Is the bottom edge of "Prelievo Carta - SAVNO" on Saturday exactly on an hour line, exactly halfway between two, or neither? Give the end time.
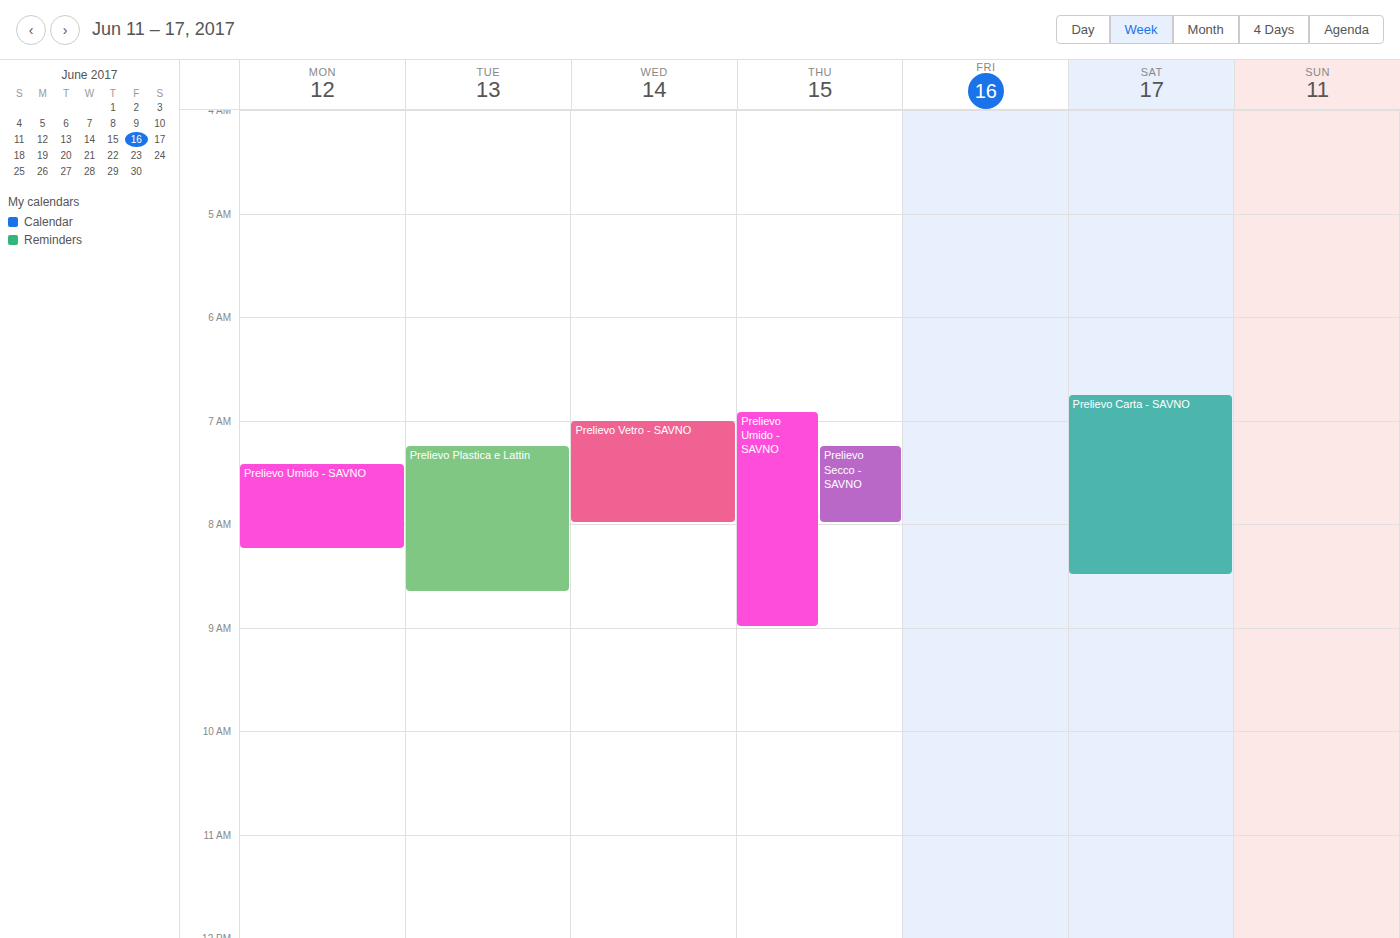
8:30 AM -- halfway between the 8 AM and 9 AM lines.